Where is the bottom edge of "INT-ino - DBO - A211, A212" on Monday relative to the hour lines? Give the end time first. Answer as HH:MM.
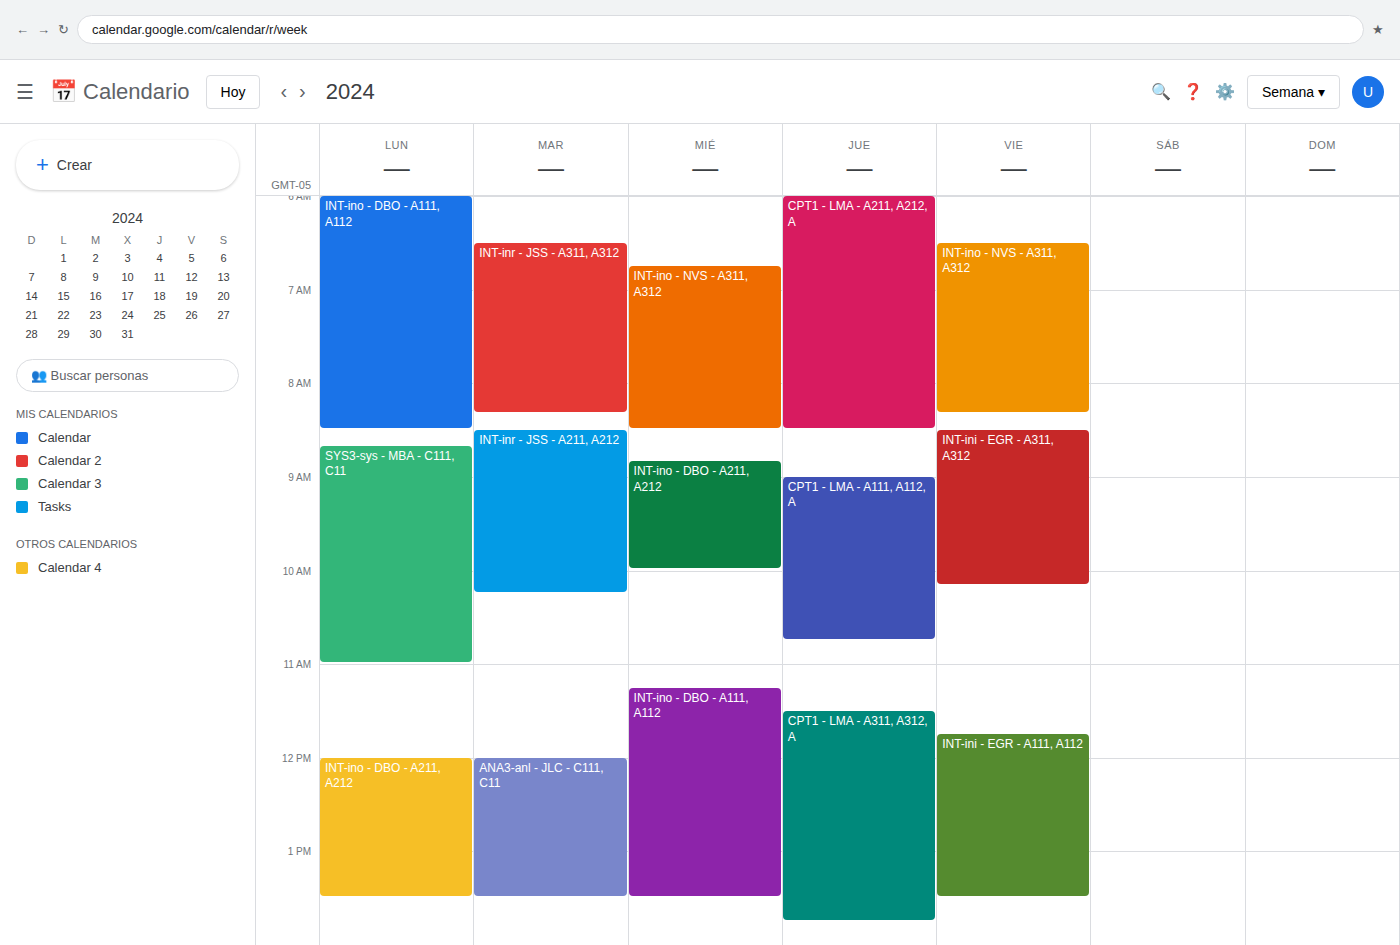
13:30 -- halfway between the 13:00 and 14:00 lines.